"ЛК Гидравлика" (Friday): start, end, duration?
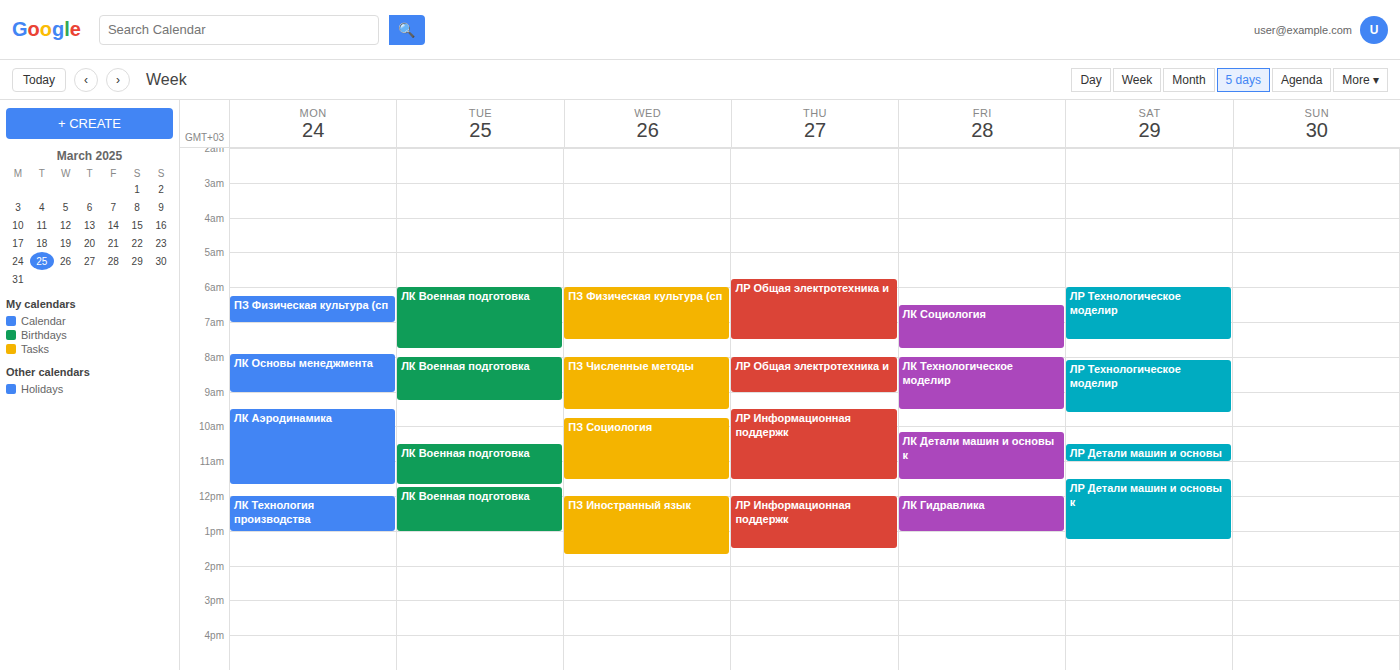
12:00 PM to 1:00 PM, 1 hour